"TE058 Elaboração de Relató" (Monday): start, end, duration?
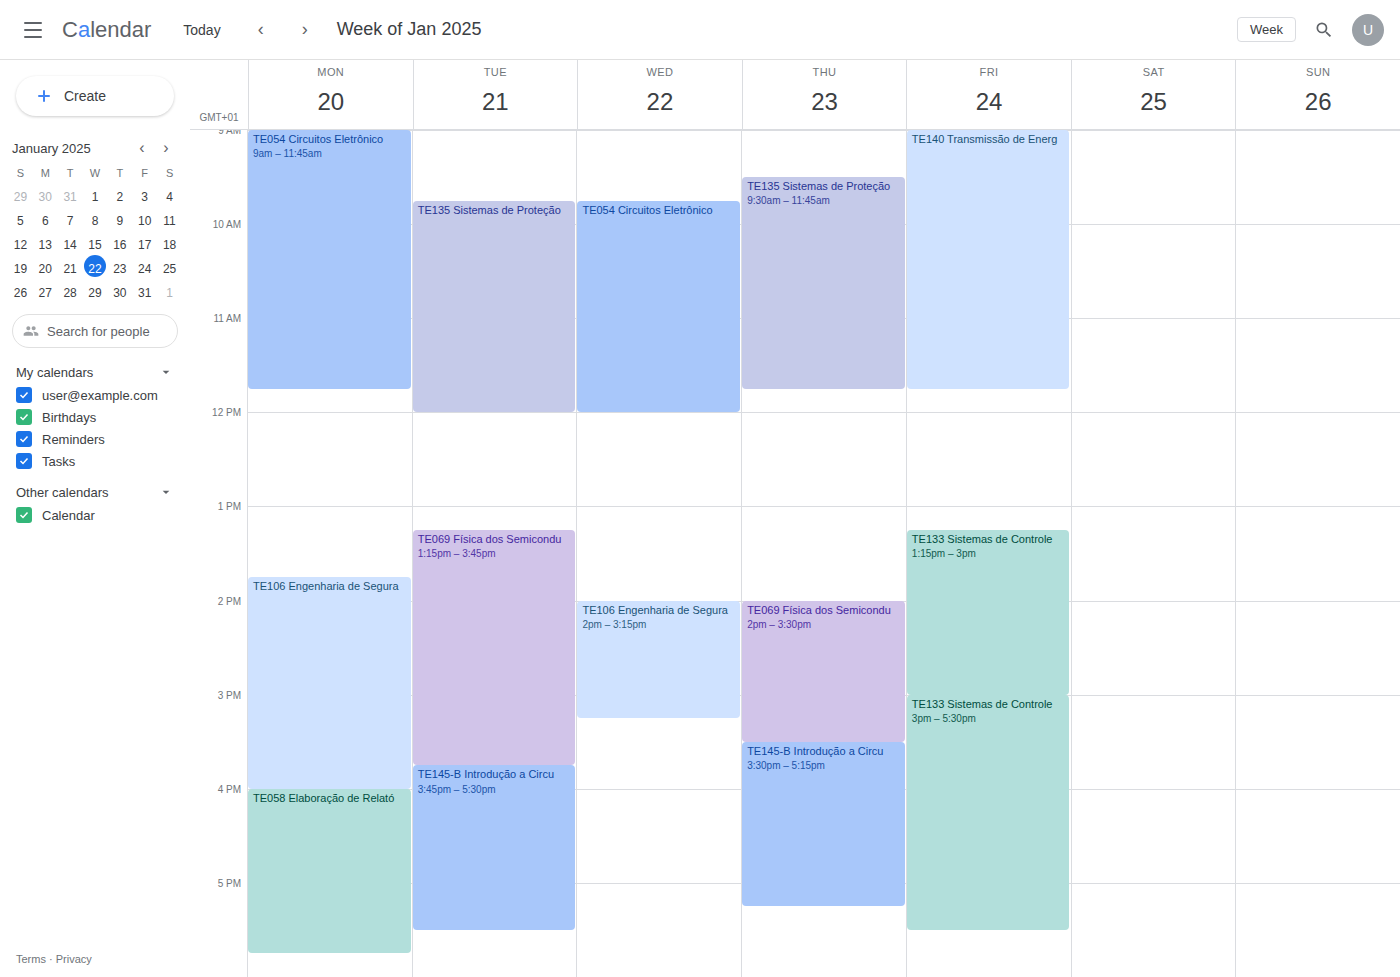
4:00 PM to 5:45 PM, 1 hour 45 minutes